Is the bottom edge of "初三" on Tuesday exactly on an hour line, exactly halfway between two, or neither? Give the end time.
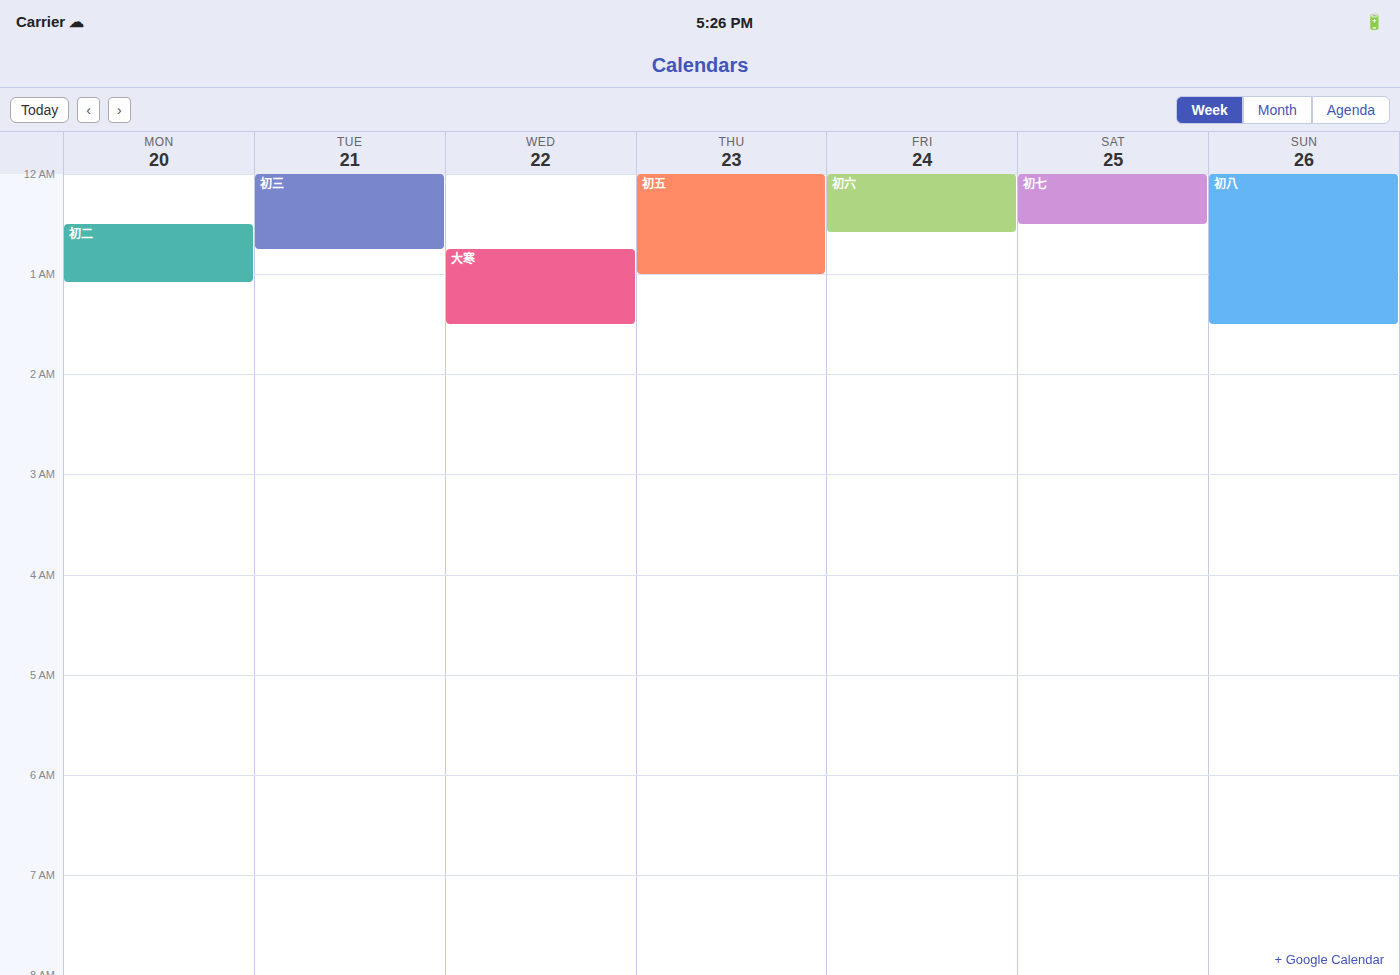
12:45 AM -- neither: three quarters of the way from the 12 AM line to the 1 AM line.